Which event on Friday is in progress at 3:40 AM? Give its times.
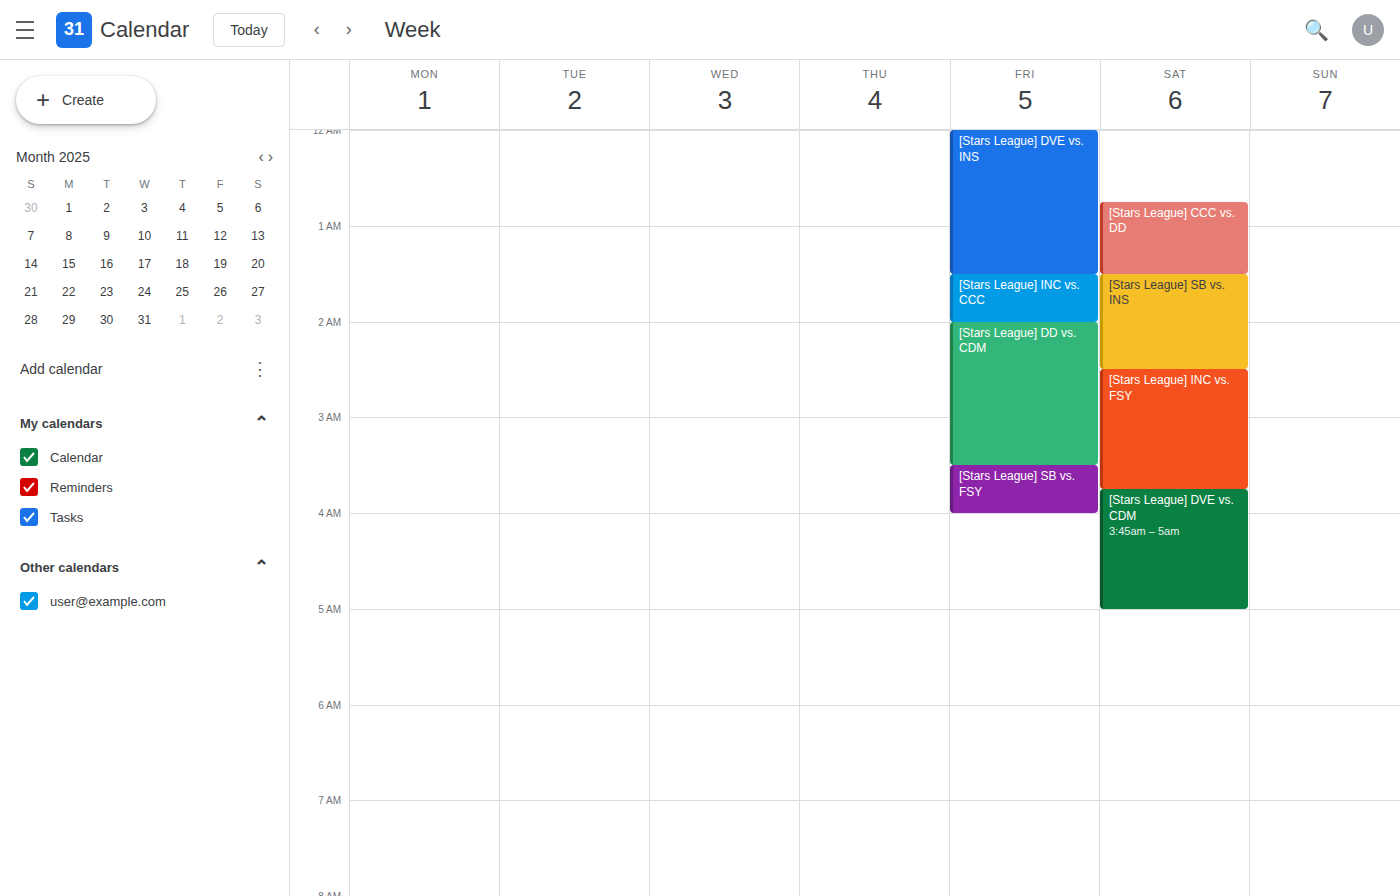
"[Stars League] SB vs. FSY", 3:30 AM to 4:00 AM